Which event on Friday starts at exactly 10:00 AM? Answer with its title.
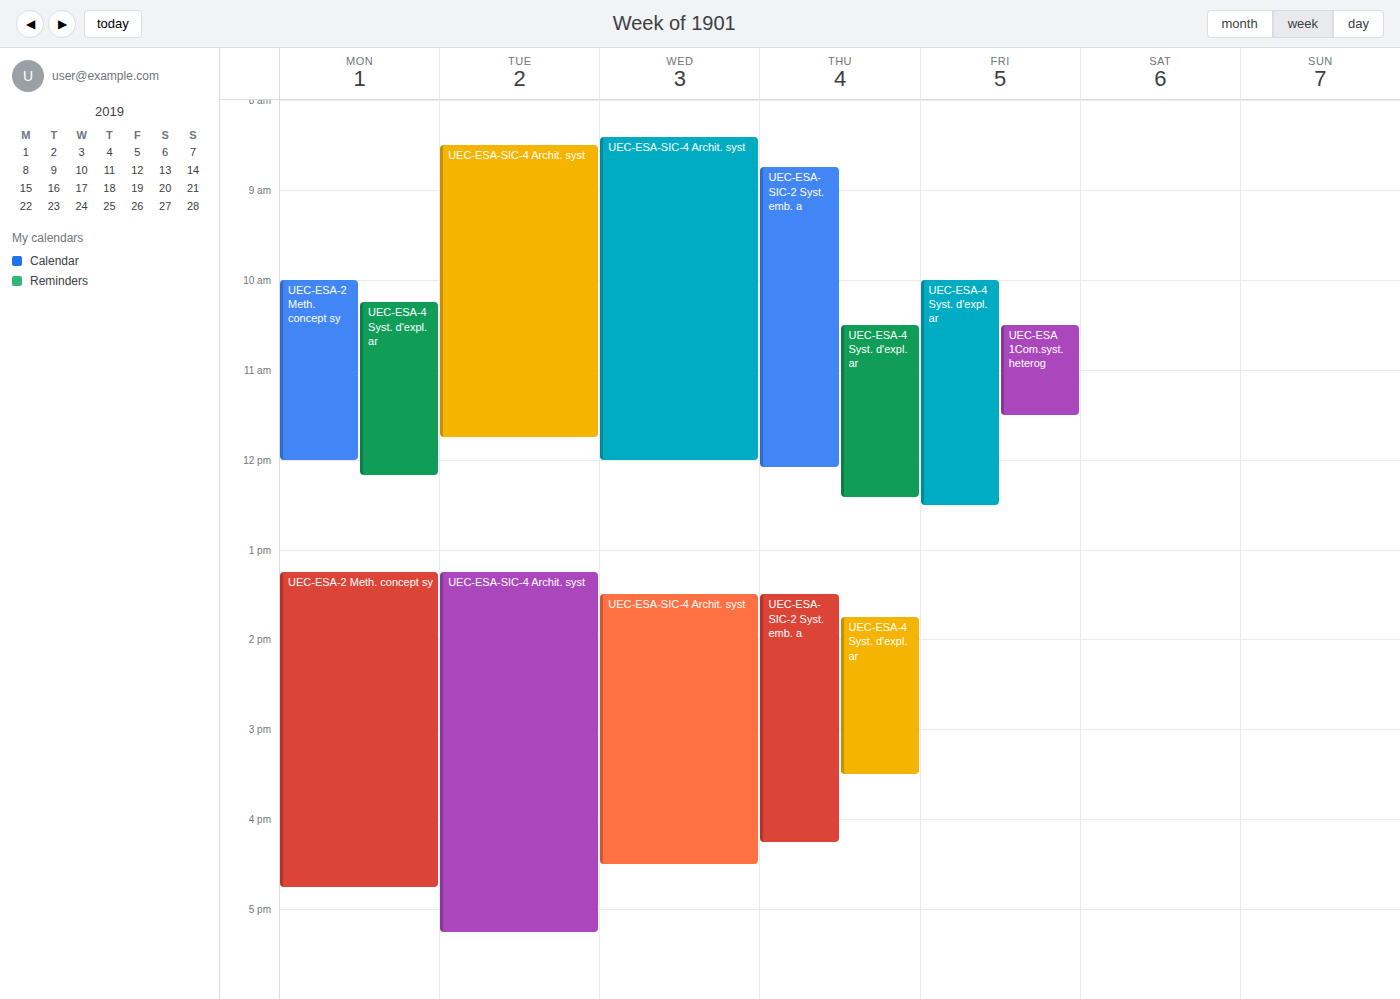
"UEC-ESA-4 Syst. d'expl. ar"